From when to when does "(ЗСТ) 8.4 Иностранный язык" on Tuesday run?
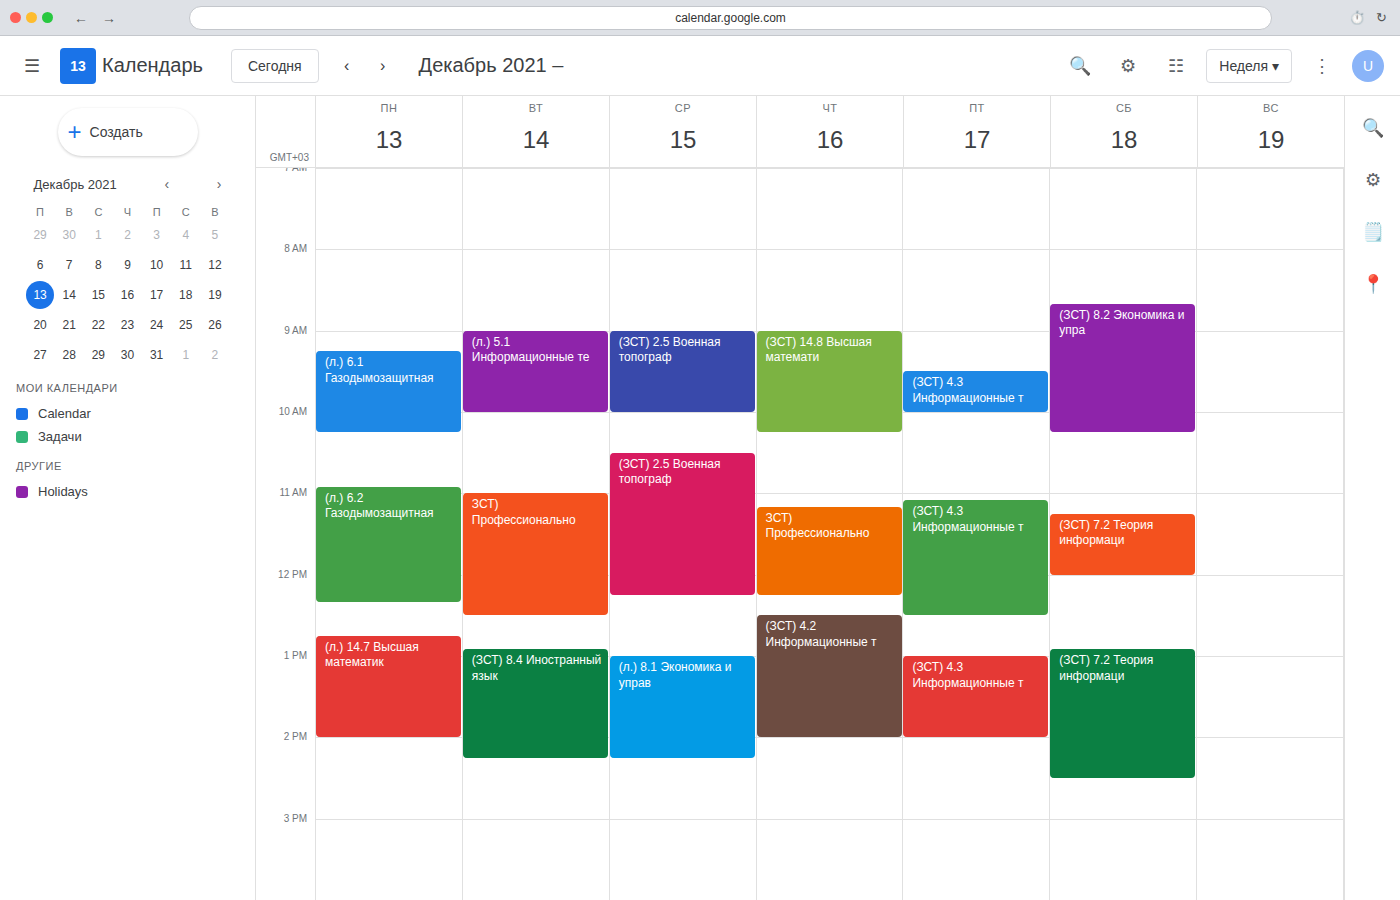
12:55 PM to 2:15 PM